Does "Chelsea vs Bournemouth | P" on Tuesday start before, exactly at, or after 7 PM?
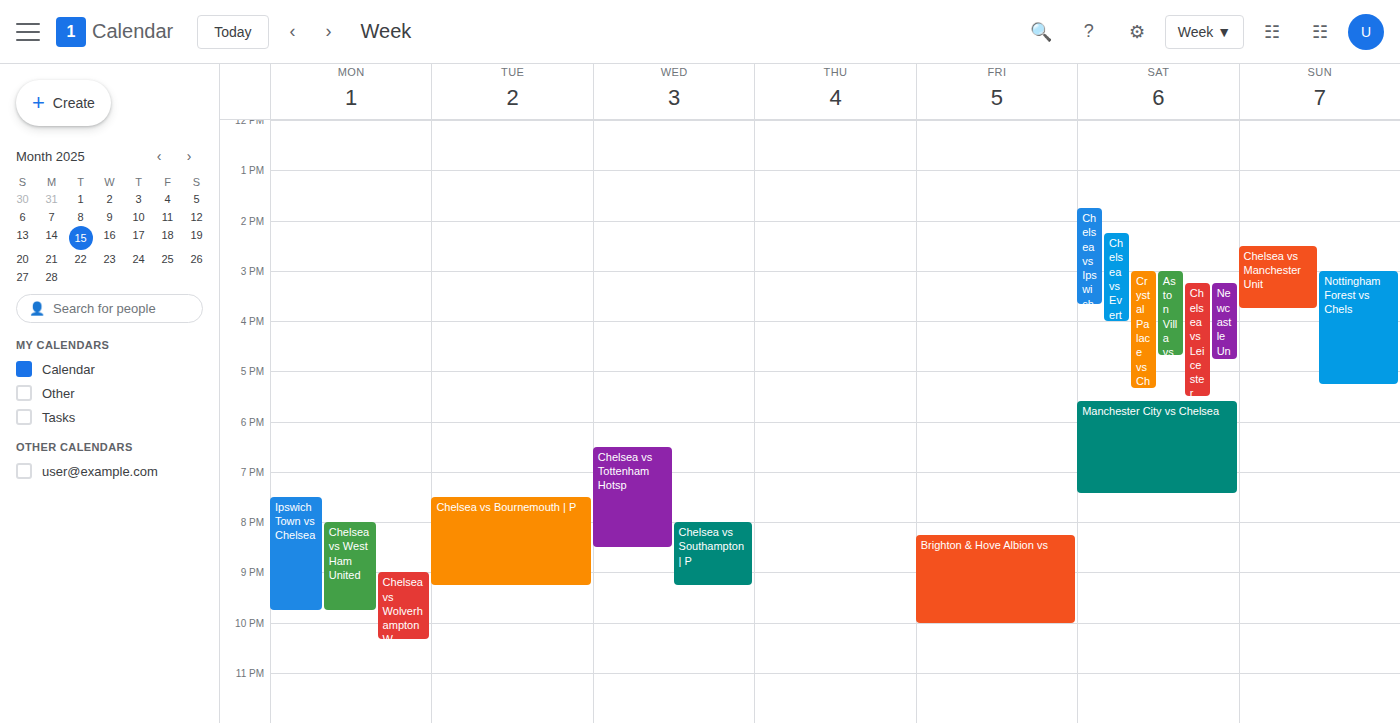
7:30 PM -- after 7 PM, 30 minutes below the 7 PM line.